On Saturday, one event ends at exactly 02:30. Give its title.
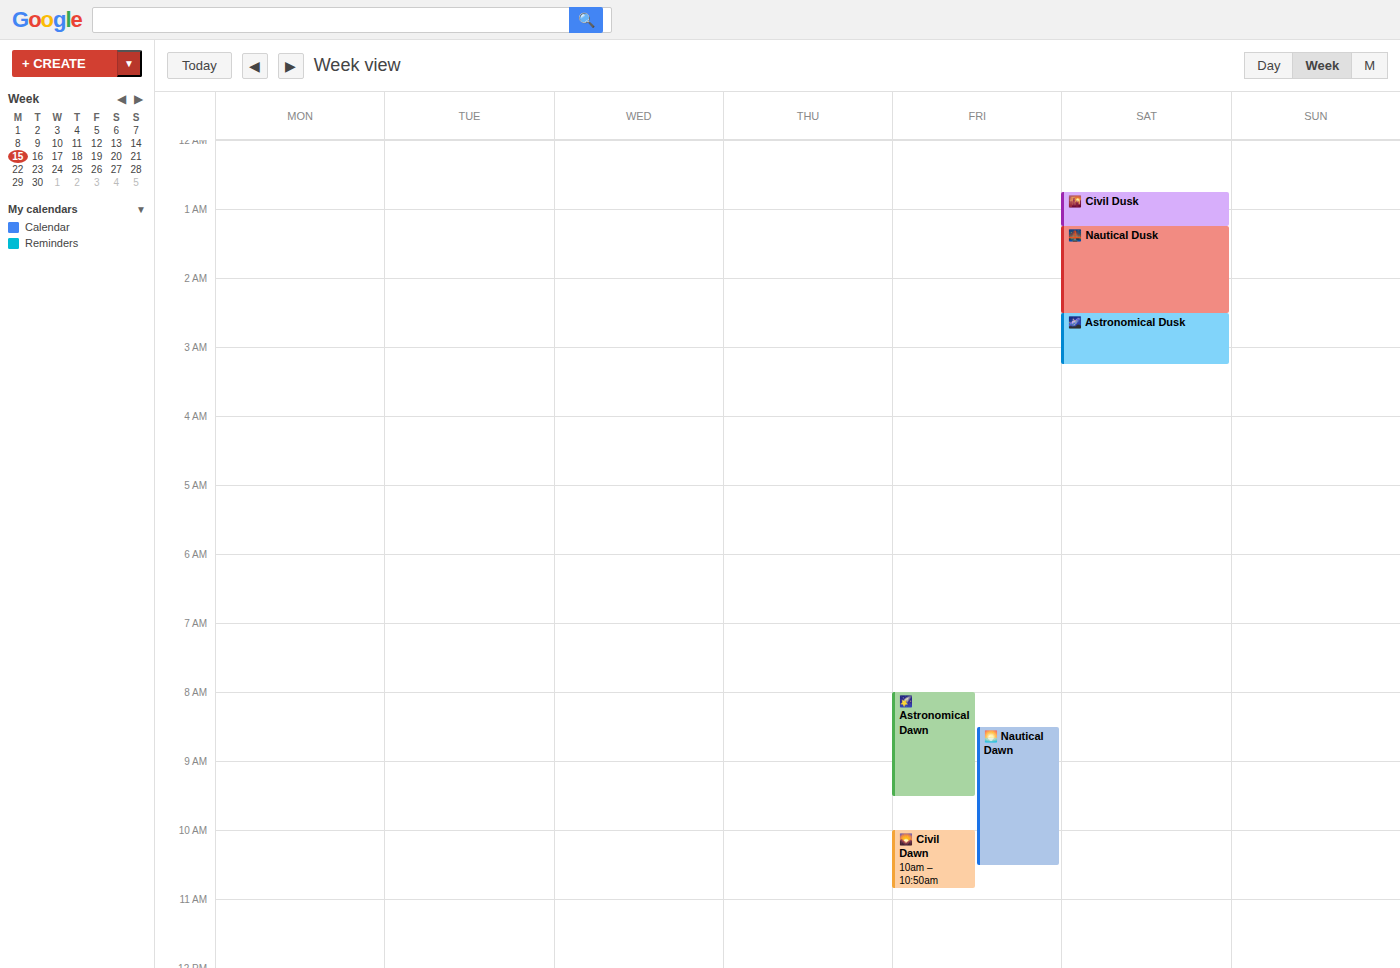
"🌉 Nautical Dusk"